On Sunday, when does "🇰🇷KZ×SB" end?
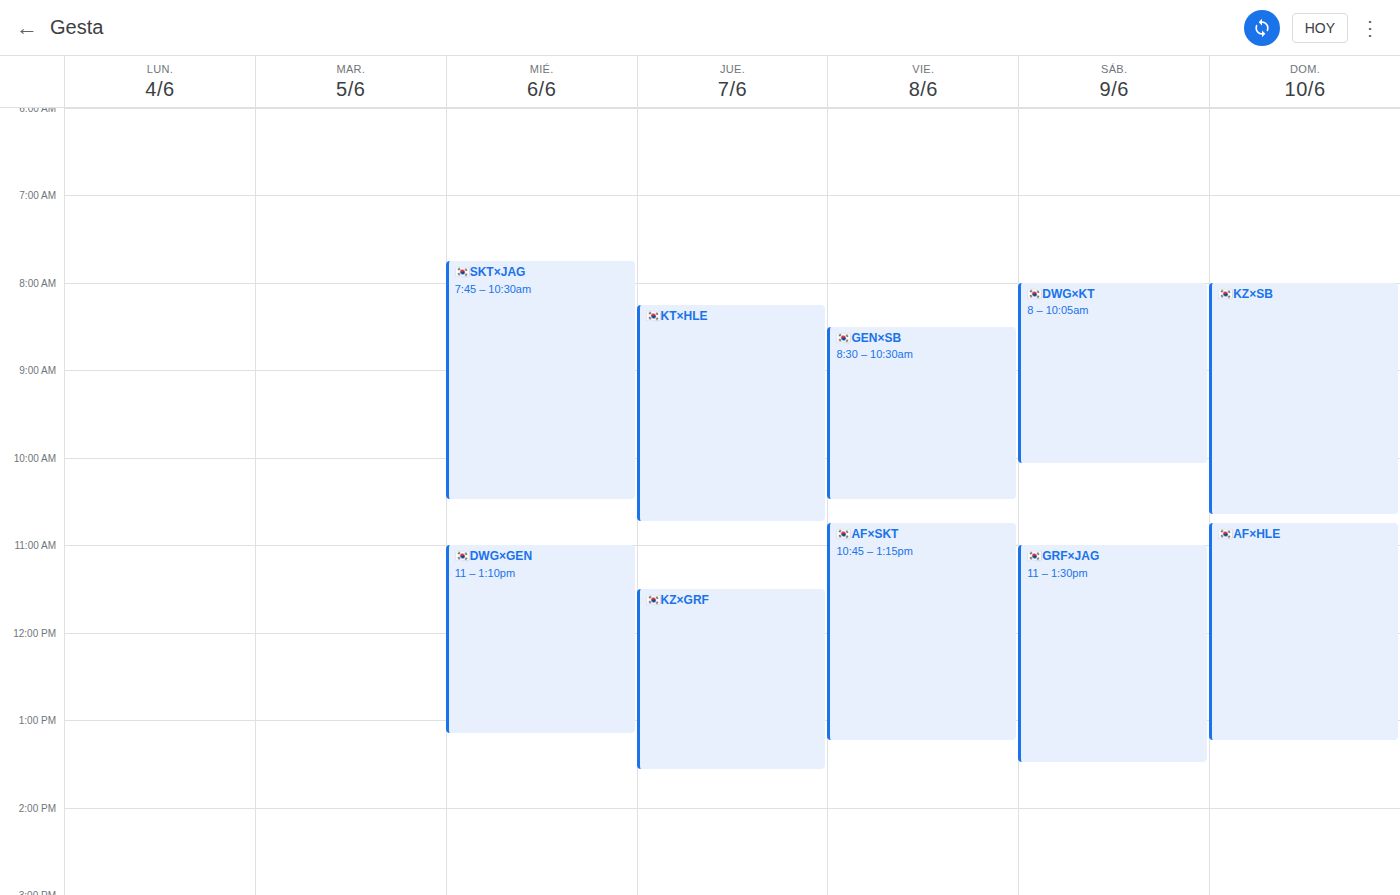
10:40 AM